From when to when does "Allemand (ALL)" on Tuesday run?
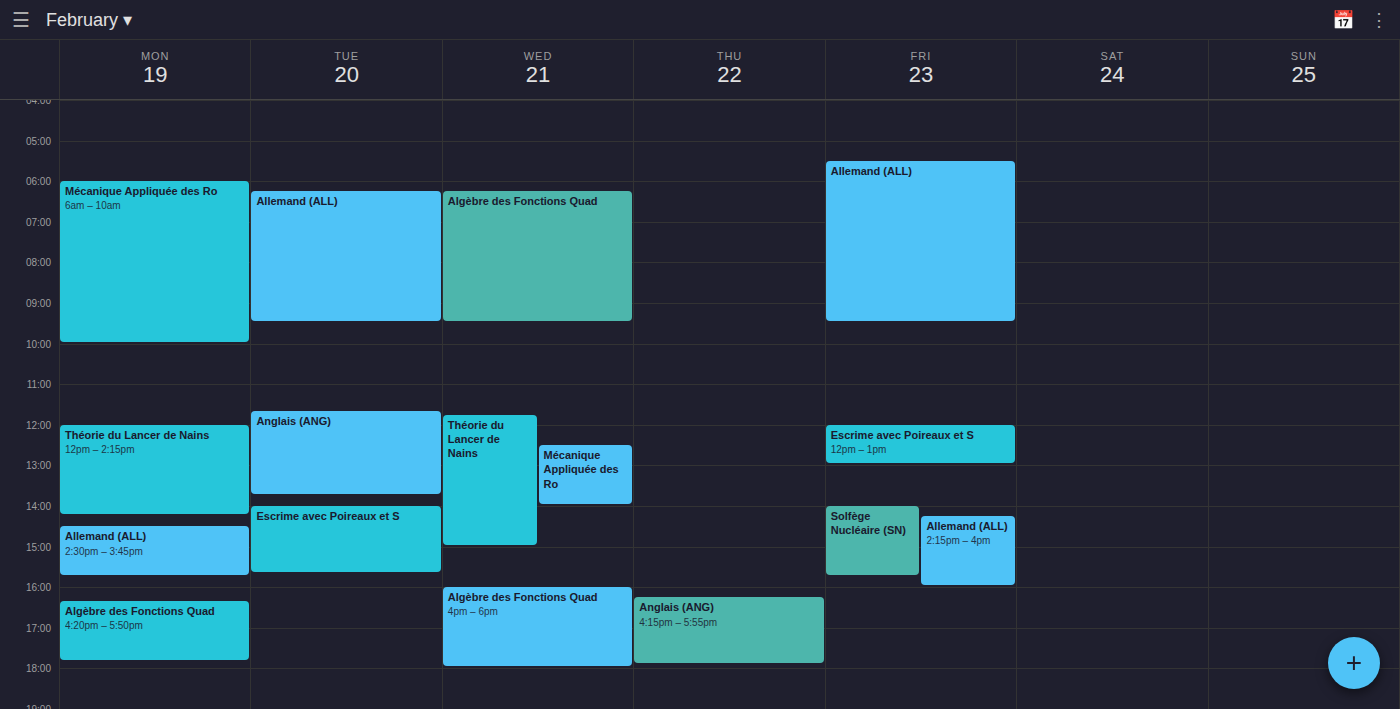
6:15 AM to 9:30 AM